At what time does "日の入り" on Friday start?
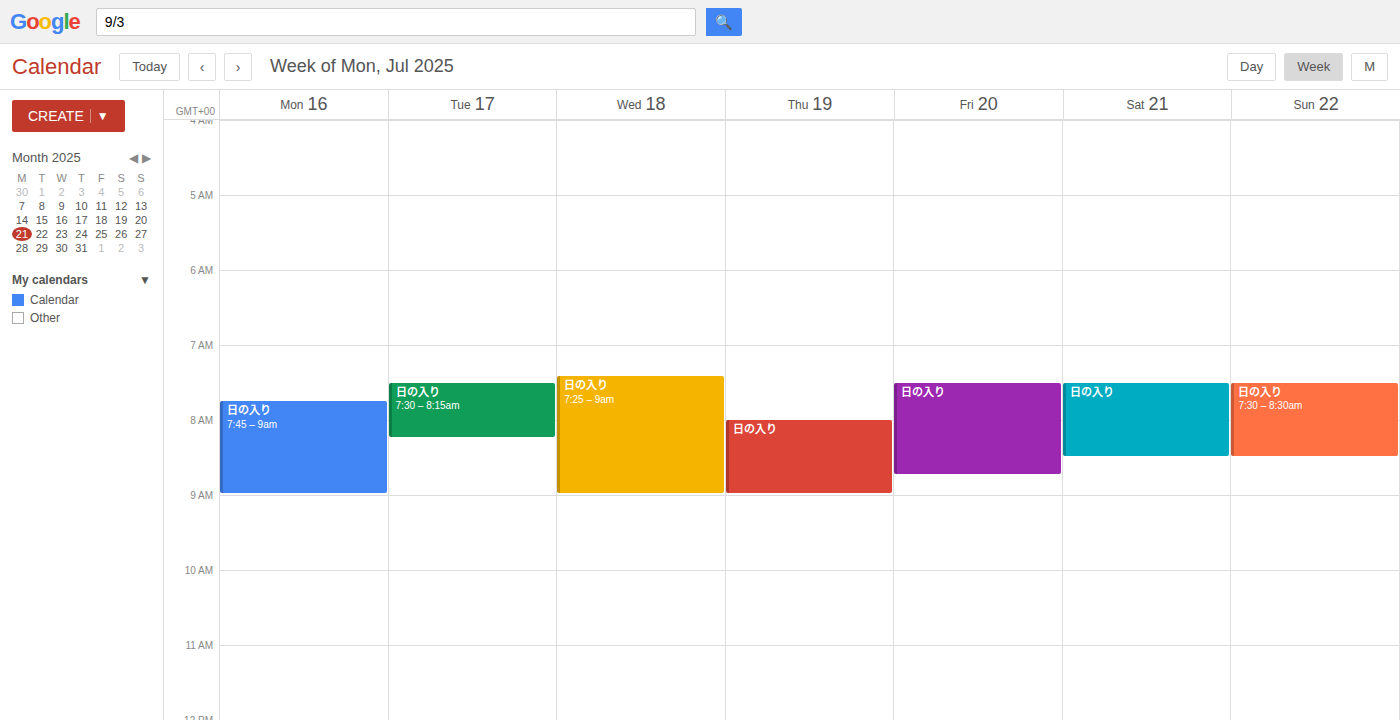
07:30